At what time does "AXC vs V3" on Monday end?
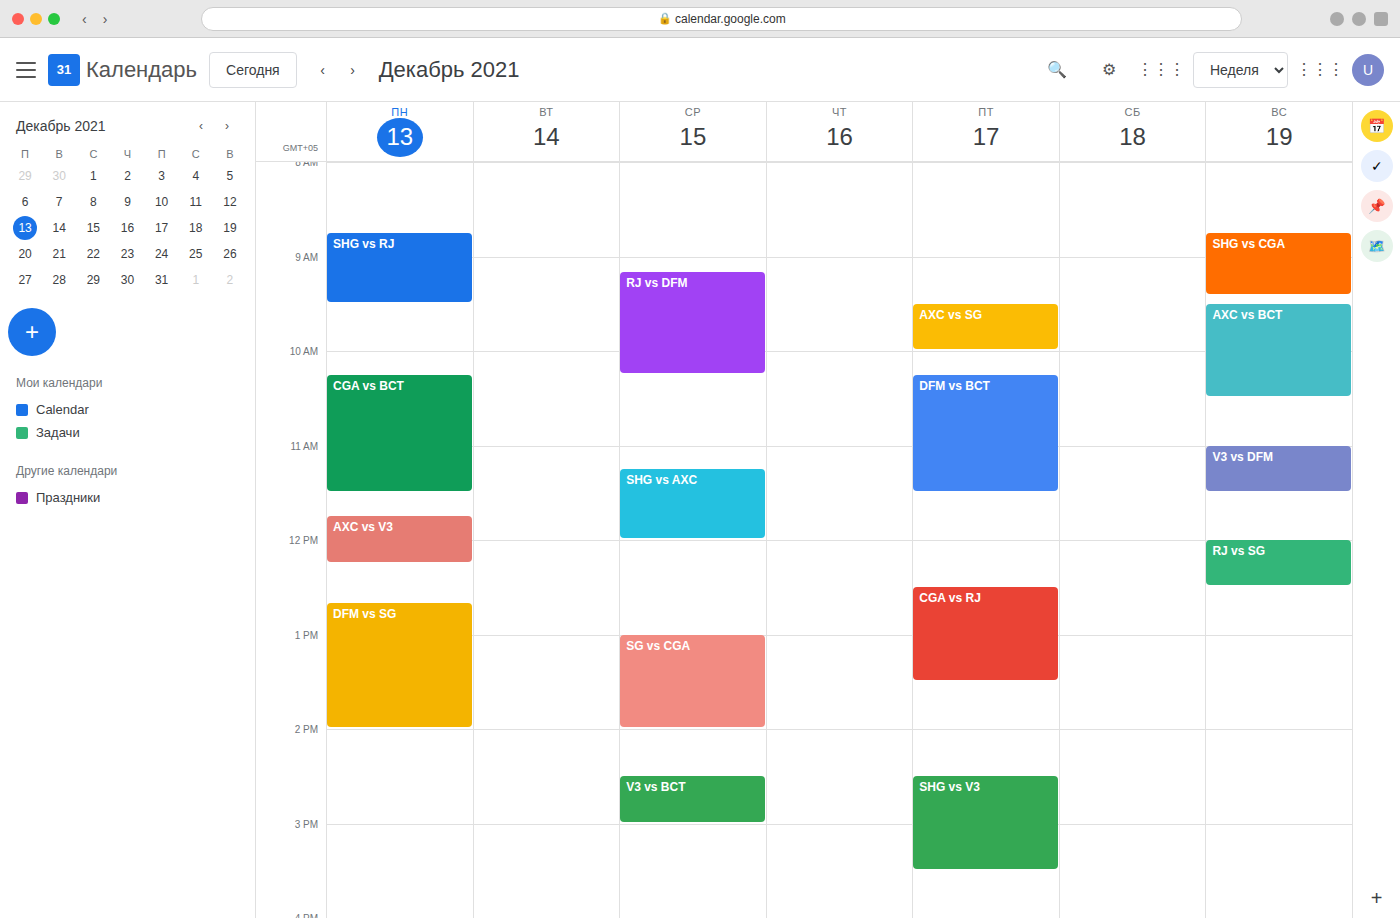
12:15 PM